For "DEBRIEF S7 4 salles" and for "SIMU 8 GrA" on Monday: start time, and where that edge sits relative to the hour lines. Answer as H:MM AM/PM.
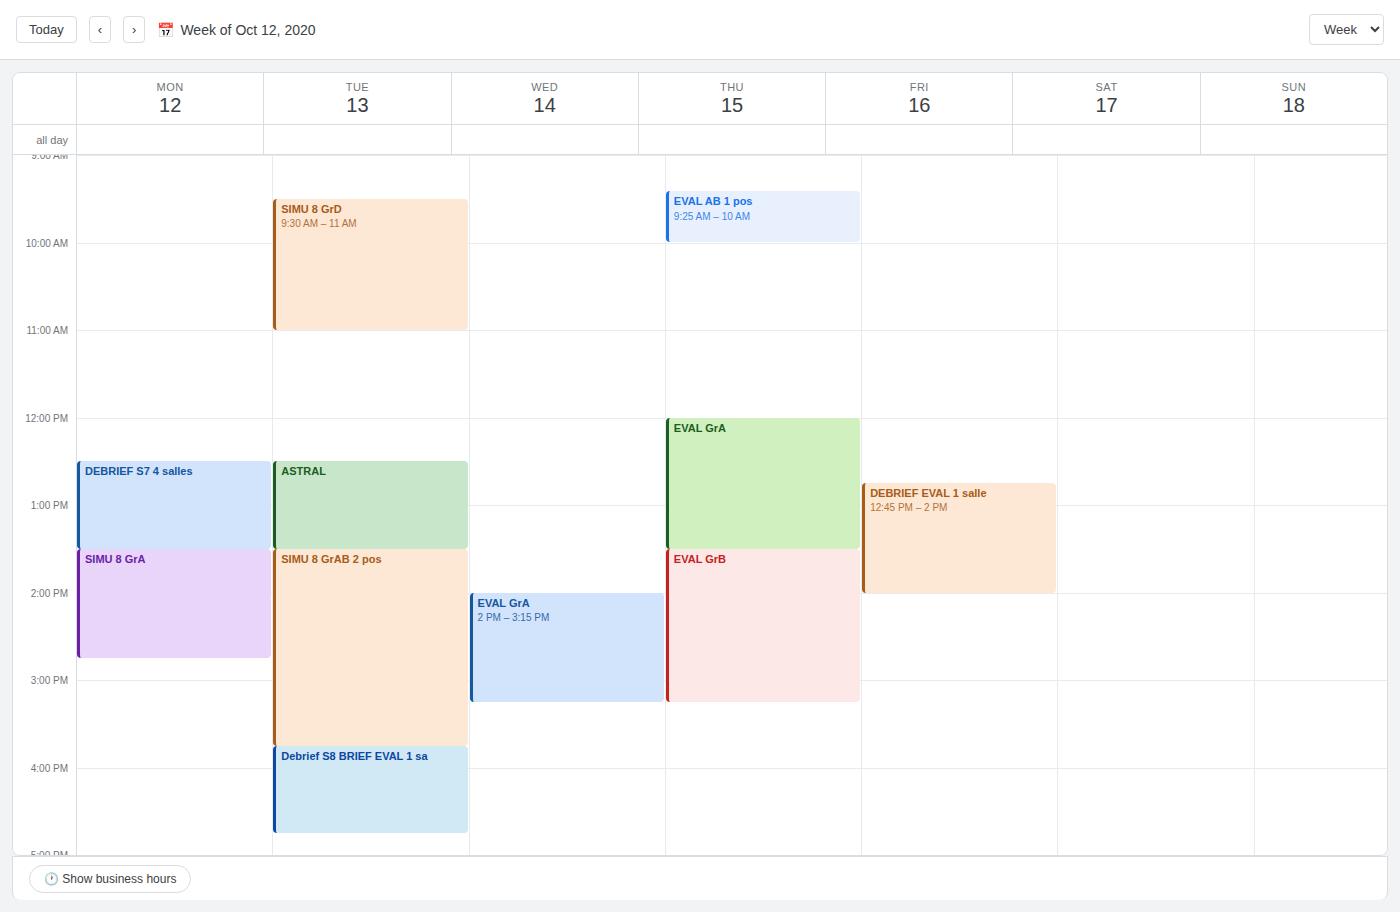
"DEBRIEF S7 4 salles": 12:30 PM, halfway between the 12 PM and 1 PM lines. "SIMU 8 GrA": 1:30 PM, halfway between the 1 PM and 2 PM lines.